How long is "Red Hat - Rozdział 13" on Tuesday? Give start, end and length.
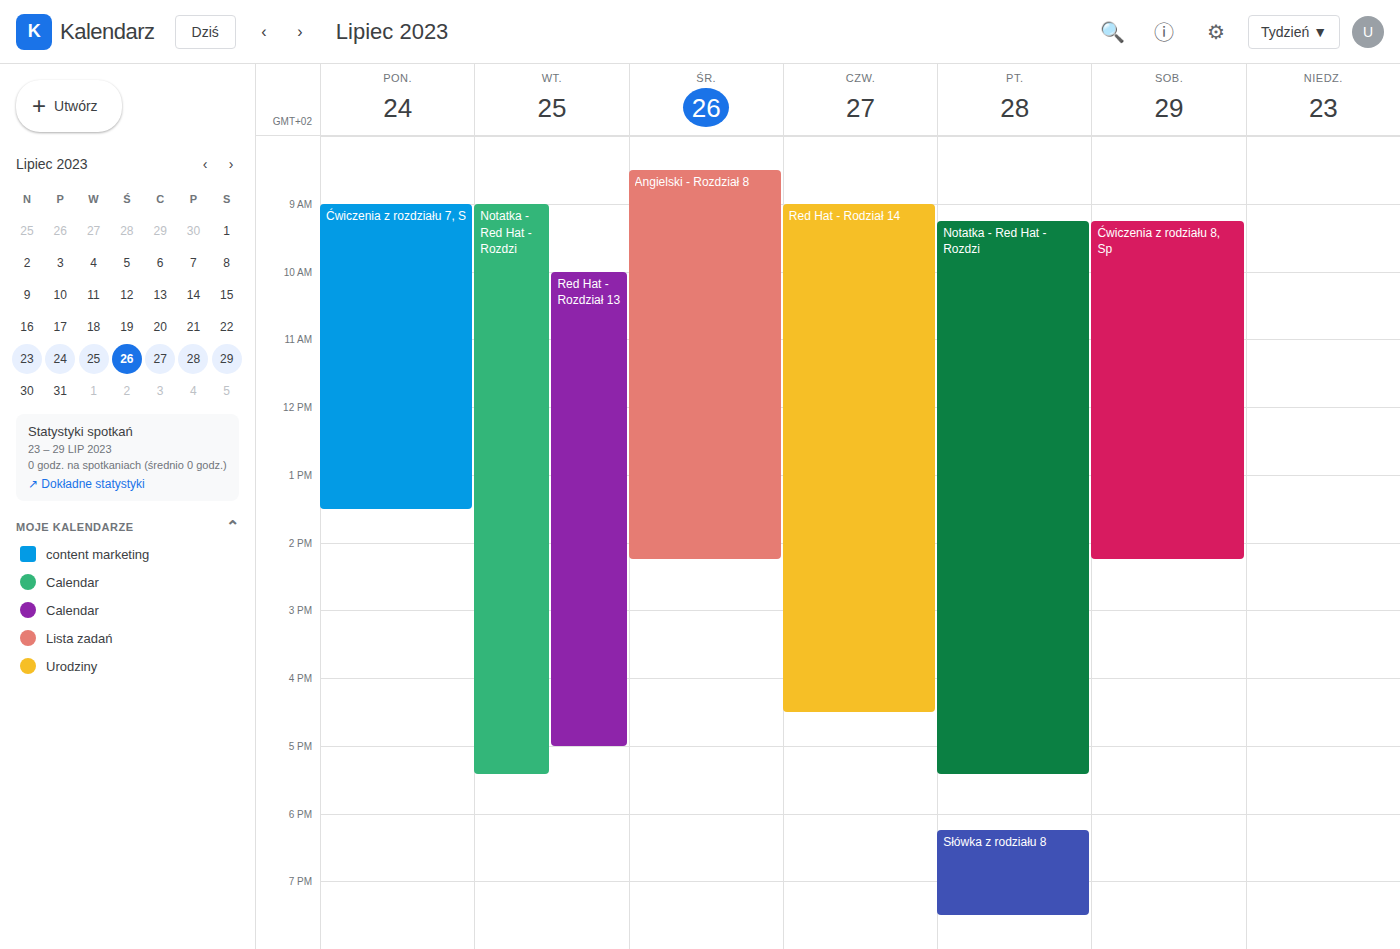
10:00 AM to 5:00 PM, 7 hours